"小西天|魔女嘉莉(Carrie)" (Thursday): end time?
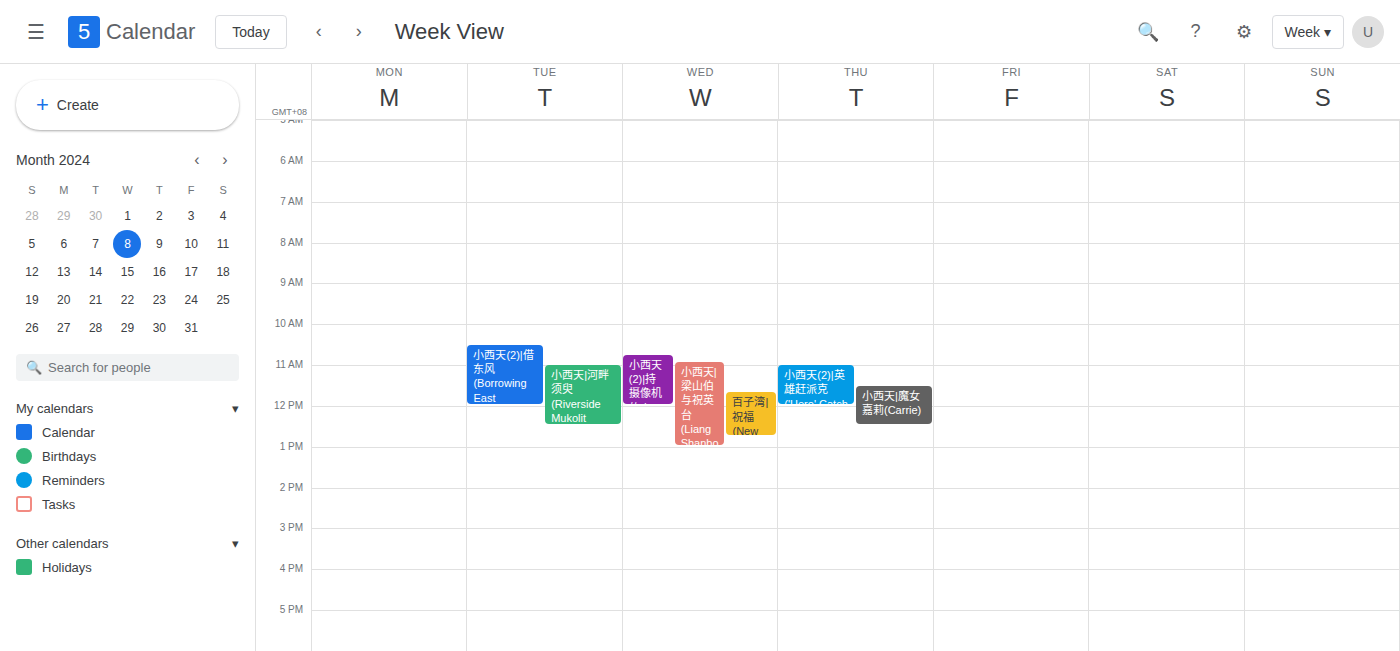
12:30 PM